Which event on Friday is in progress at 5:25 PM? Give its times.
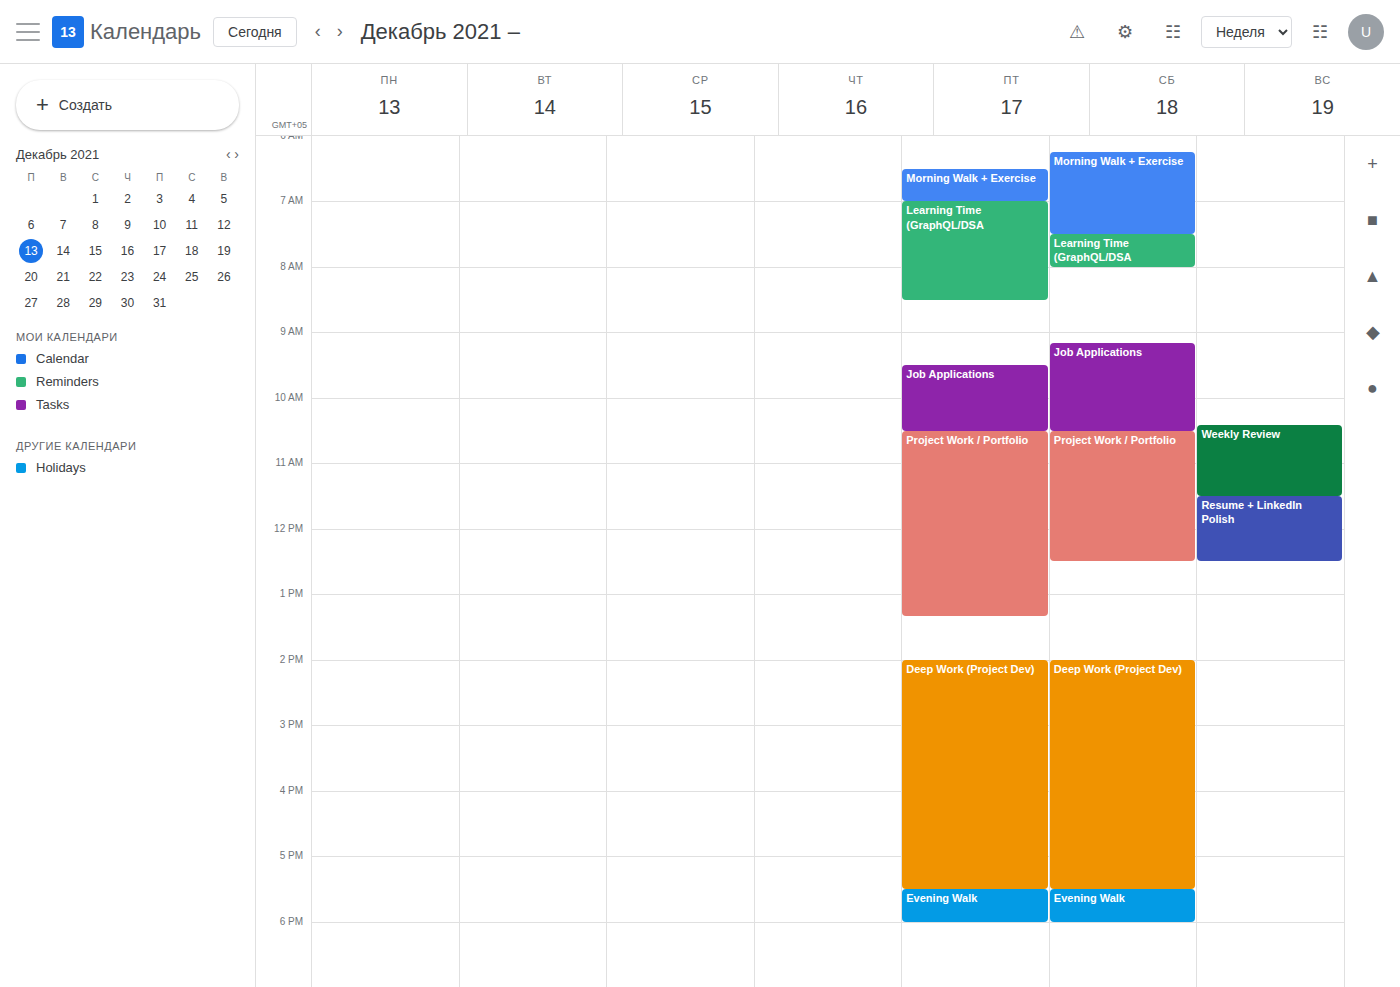
"Deep Work (Project Dev)", 2:00 PM to 5:30 PM